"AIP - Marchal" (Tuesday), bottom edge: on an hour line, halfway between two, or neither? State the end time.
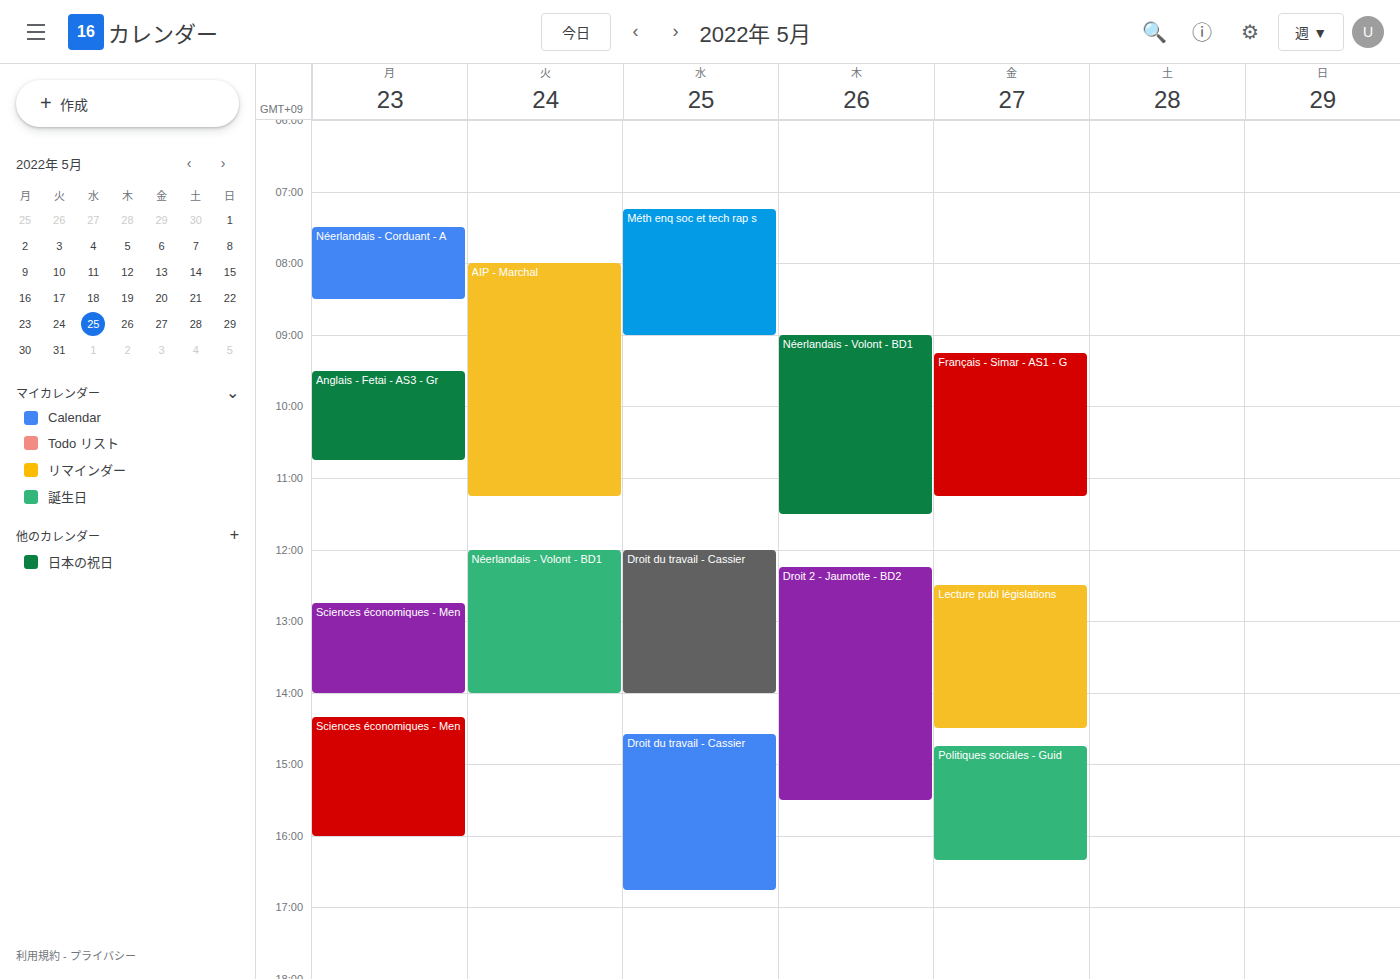
11:15 -- neither: a quarter of the way from the 11:00 line to the 12:00 line.